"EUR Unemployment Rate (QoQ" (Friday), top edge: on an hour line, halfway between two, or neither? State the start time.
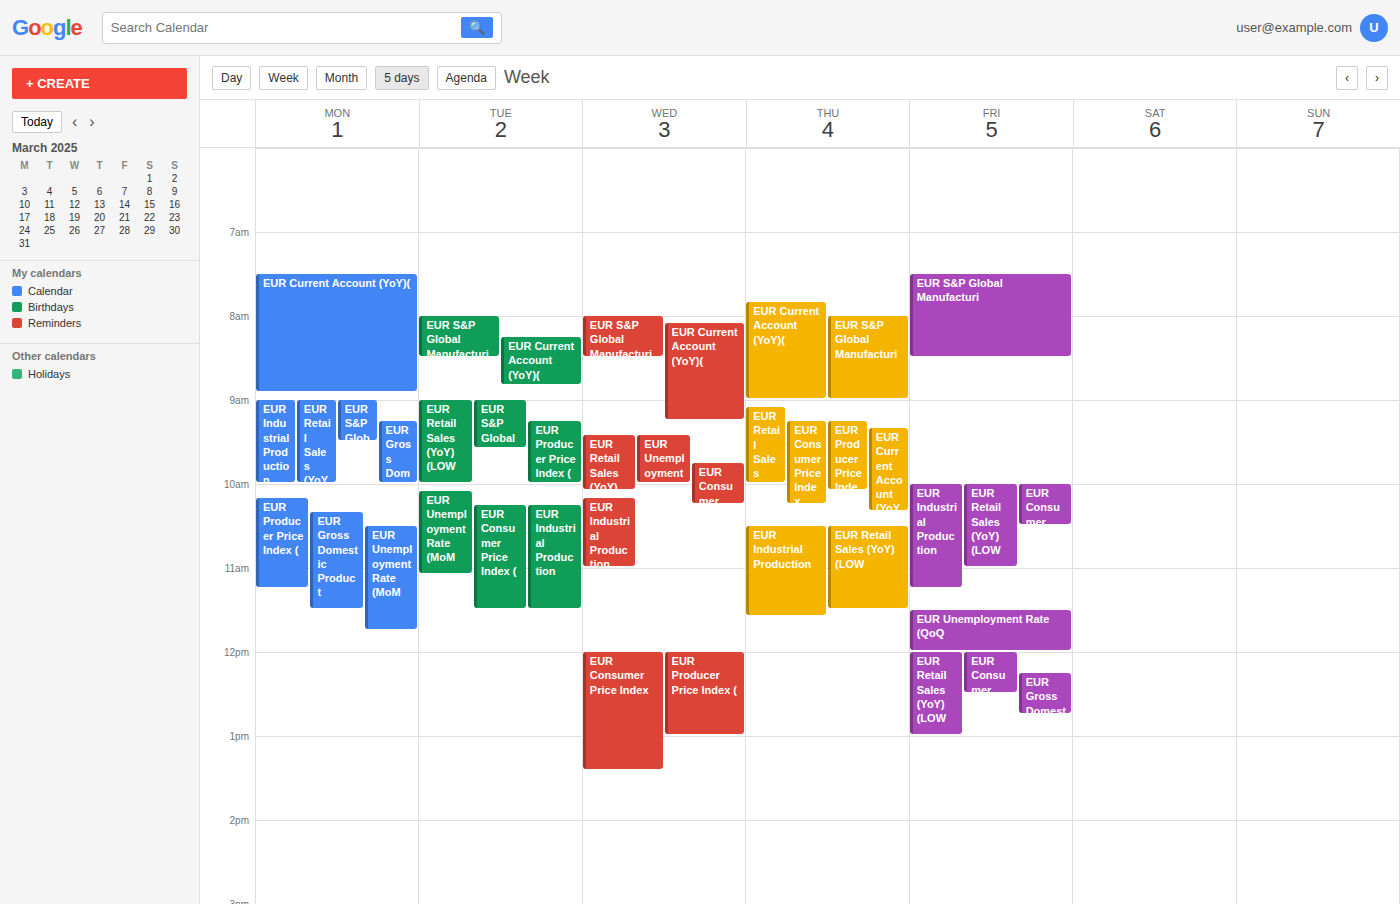
11:30 -- halfway between the 11:00 and 12:00 lines.